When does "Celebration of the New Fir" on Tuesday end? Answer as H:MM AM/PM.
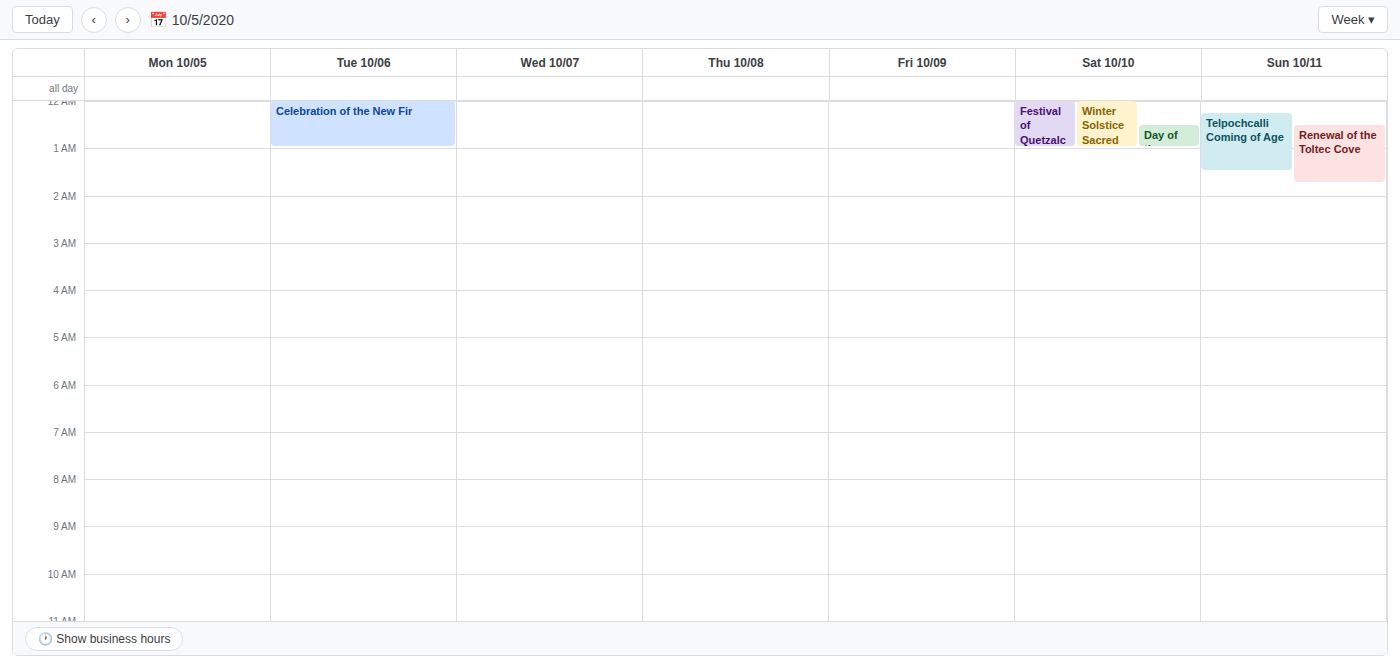
1:00 AM